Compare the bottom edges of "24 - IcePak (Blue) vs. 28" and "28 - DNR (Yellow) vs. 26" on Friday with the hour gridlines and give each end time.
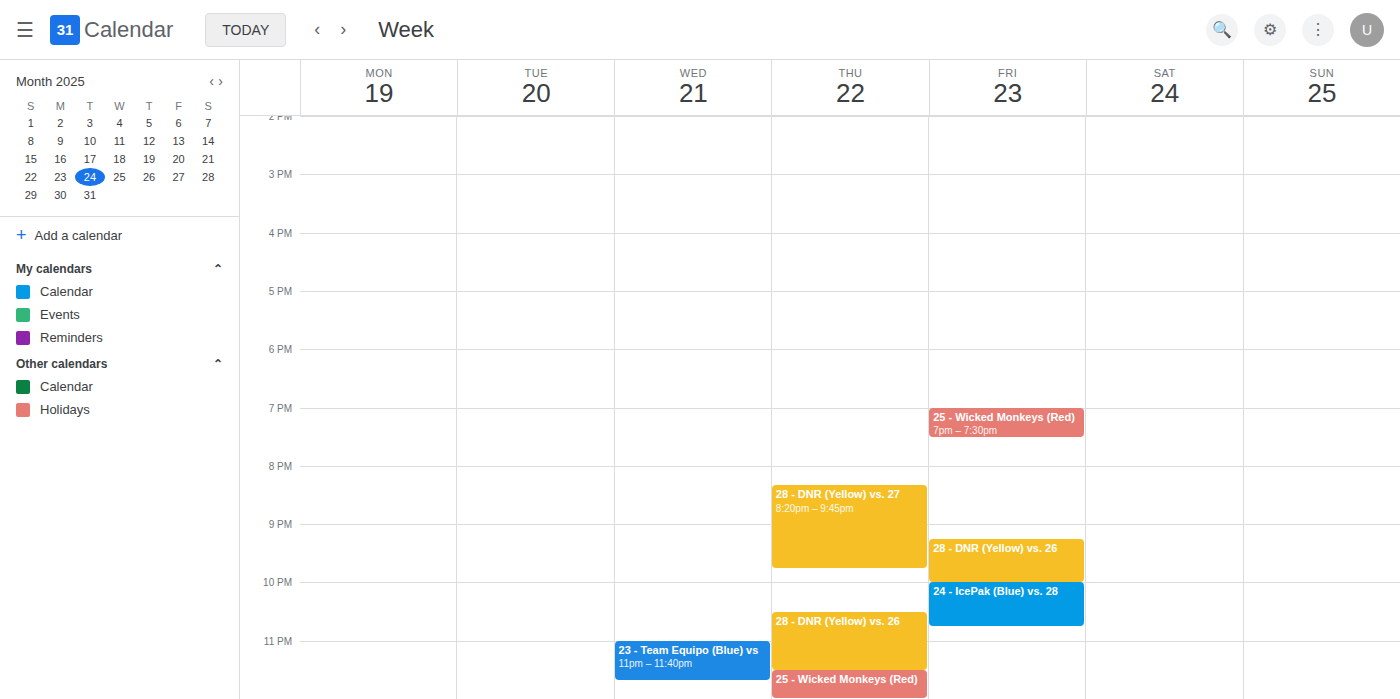
"24 - IcePak (Blue) vs. 28": 22:45, neither: three quarters of the way from the 22:00 line to the 23:00 line. "28 - DNR (Yellow) vs. 26": 22:00, exactly on the 22:00 line.